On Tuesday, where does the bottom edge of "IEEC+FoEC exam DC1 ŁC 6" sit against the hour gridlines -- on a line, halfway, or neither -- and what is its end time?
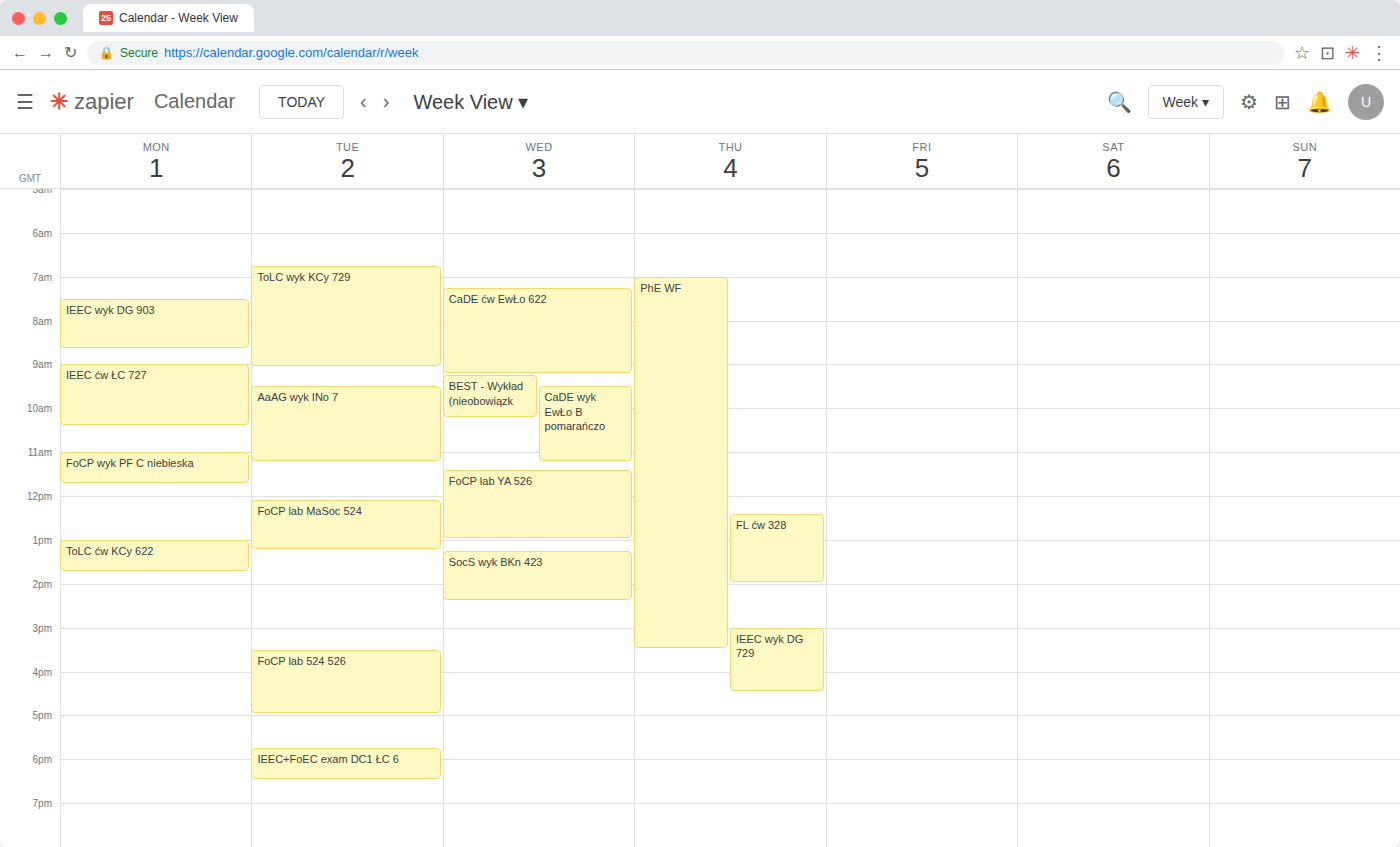
6:30 PM -- halfway between the 6 PM and 7 PM lines.